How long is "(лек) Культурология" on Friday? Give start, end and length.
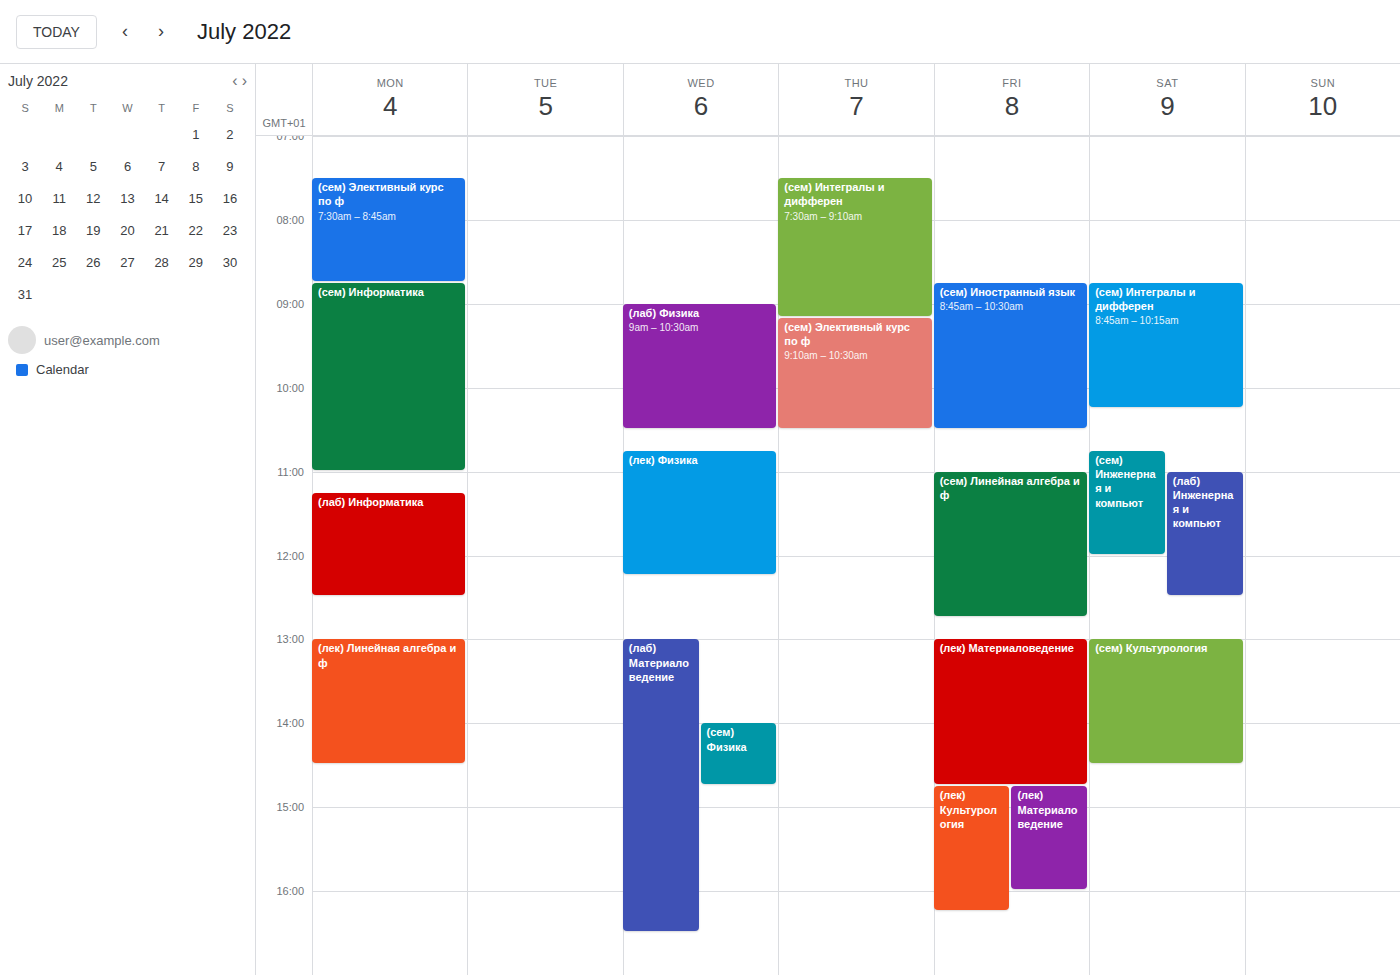
14:45 to 16:15, 1 hour 30 minutes